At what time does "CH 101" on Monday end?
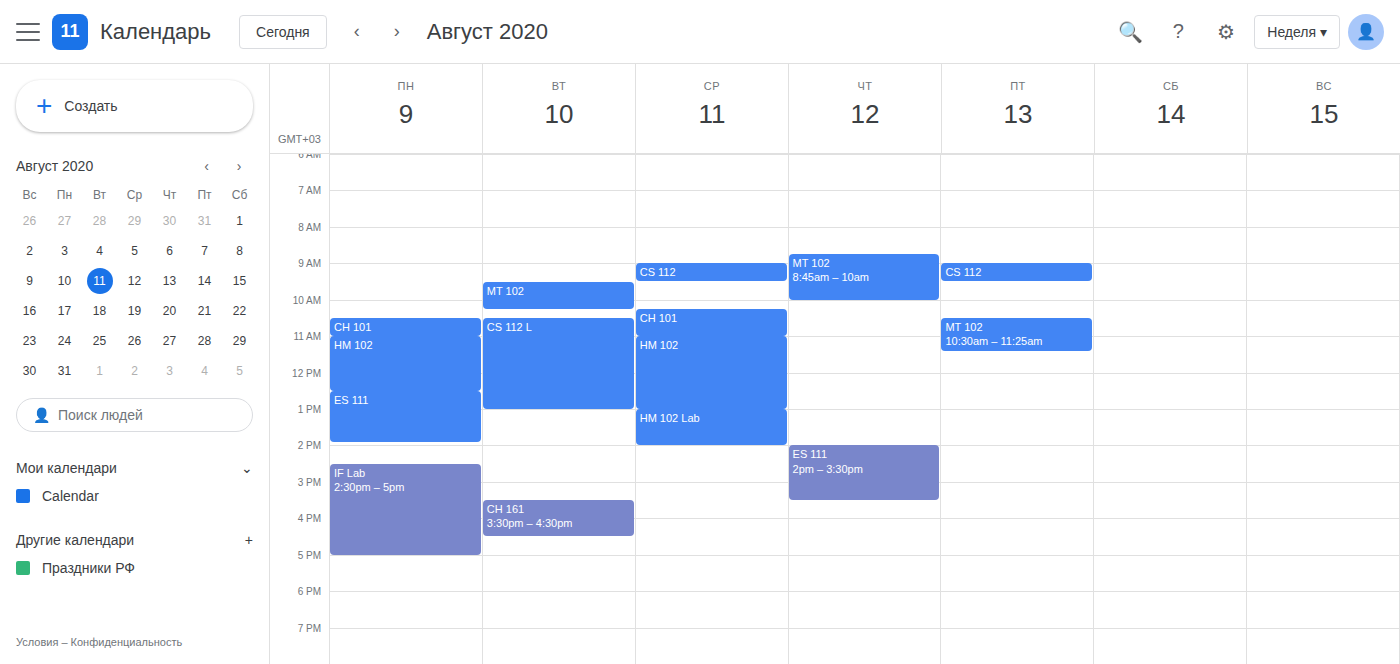
11:00 AM